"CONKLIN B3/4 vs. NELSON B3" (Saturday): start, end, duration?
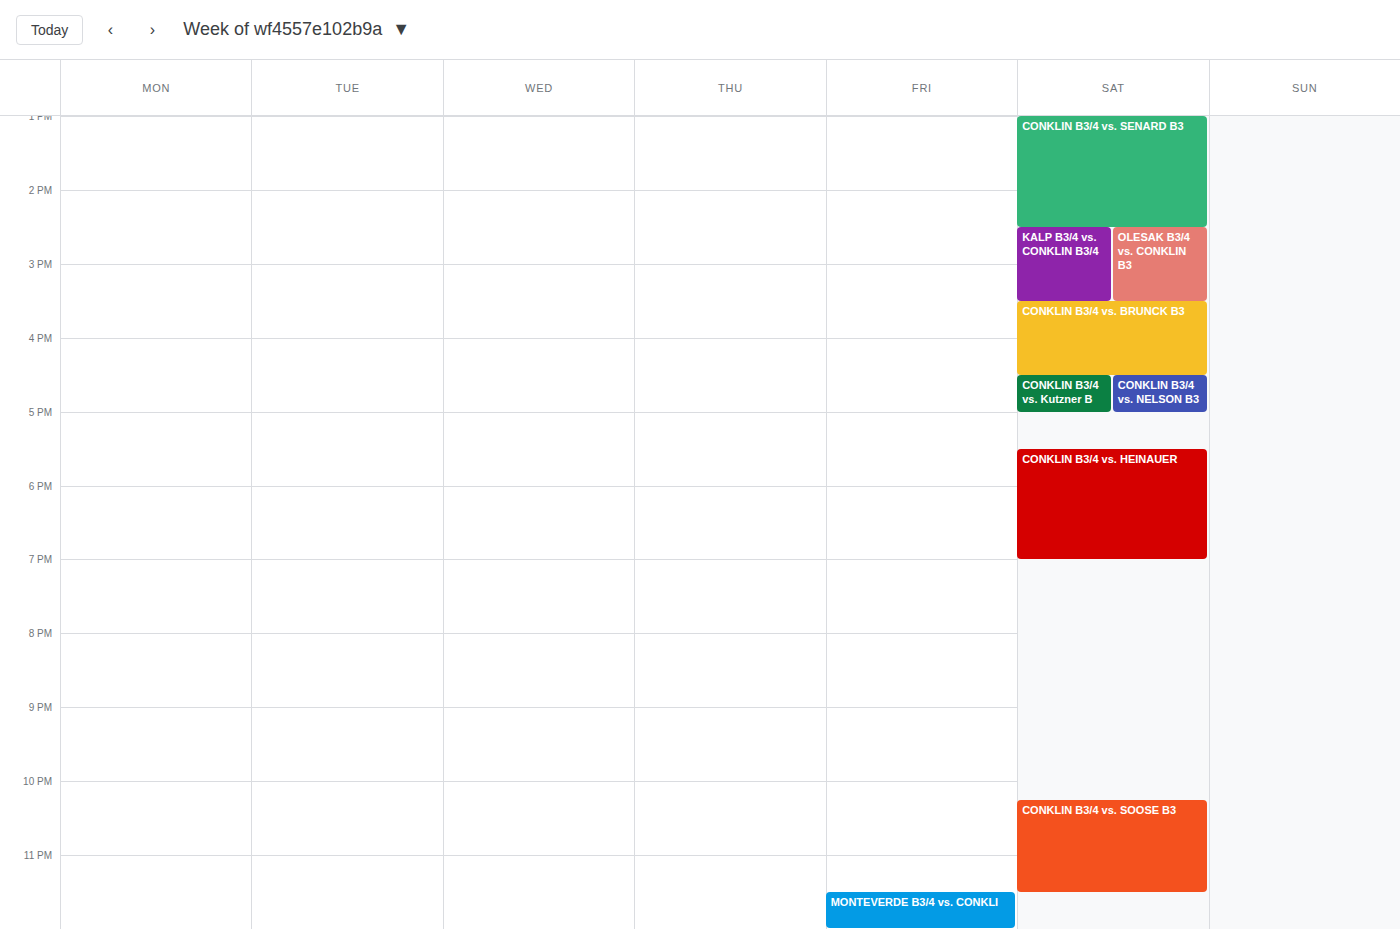
16:30 to 17:00, 30 minutes